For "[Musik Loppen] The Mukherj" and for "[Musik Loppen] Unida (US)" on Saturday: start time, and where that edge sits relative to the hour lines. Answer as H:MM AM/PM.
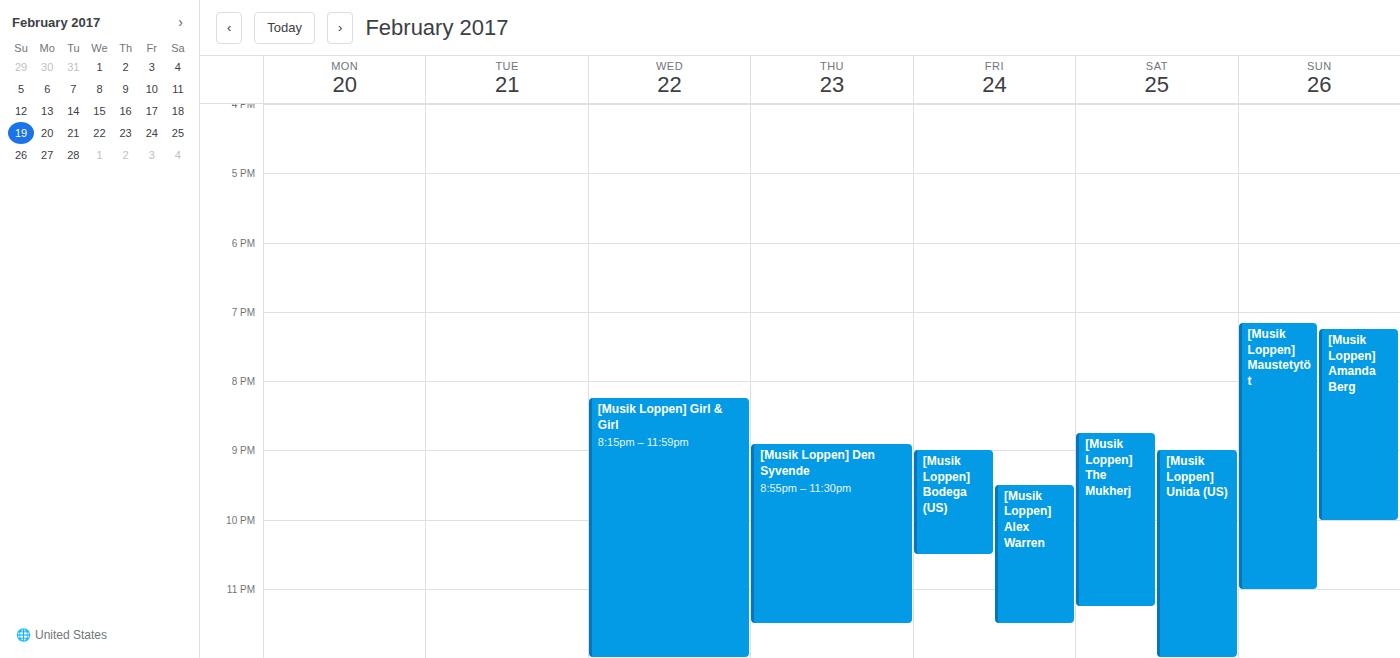
"[Musik Loppen] The Mukherj": 8:45 PM, neither: three quarters of the way from the 8 PM line to the 9 PM line. "[Musik Loppen] Unida (US)": 9:00 PM, exactly on the 9 PM line.